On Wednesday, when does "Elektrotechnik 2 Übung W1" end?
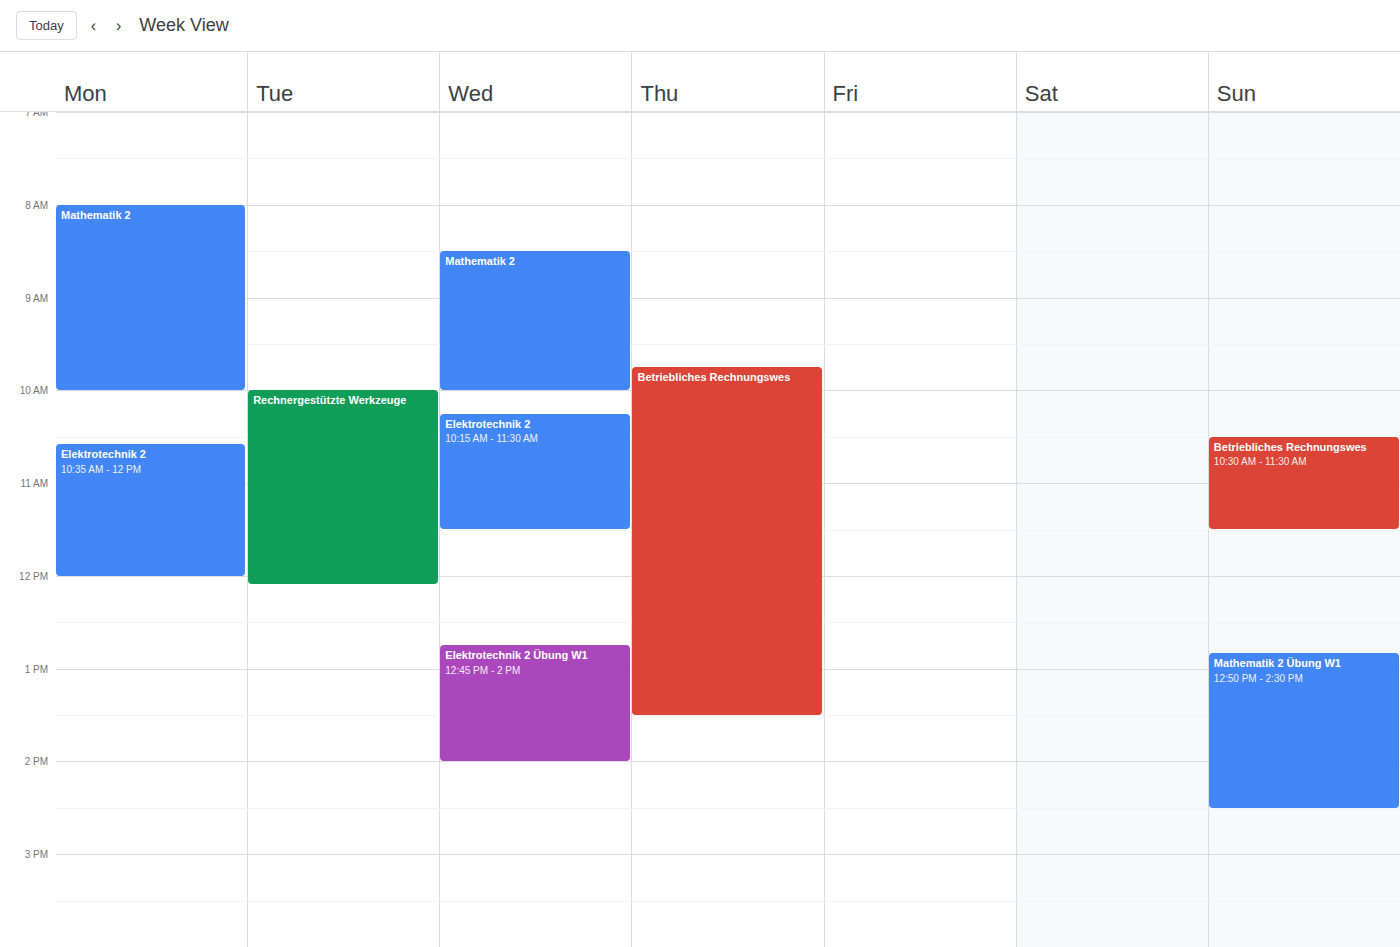
2:00 PM